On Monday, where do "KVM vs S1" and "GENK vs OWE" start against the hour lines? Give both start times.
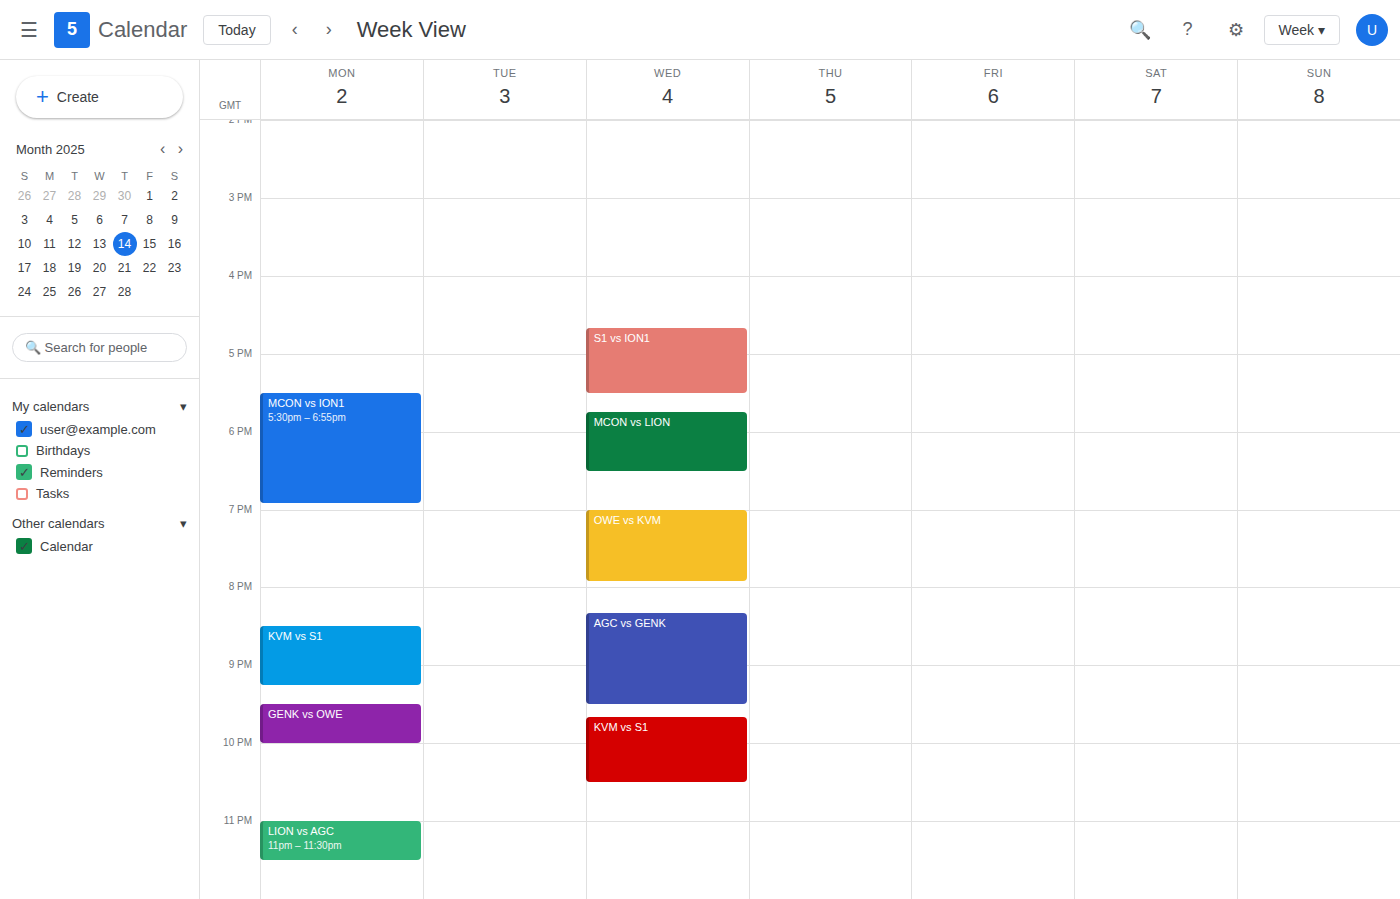
"KVM vs S1": 8:30 PM, halfway between the 8 PM and 9 PM lines. "GENK vs OWE": 9:30 PM, halfway between the 9 PM and 10 PM lines.